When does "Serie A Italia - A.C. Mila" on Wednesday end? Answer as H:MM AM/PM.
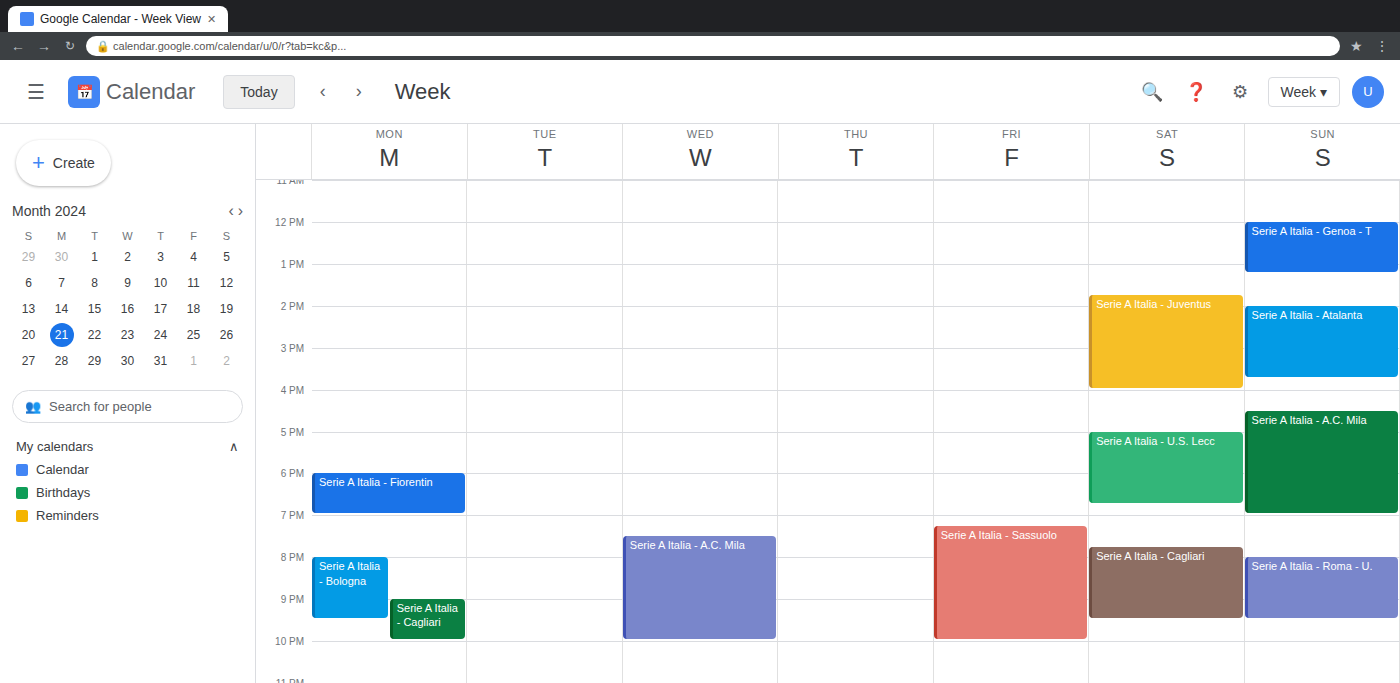
10:00 PM